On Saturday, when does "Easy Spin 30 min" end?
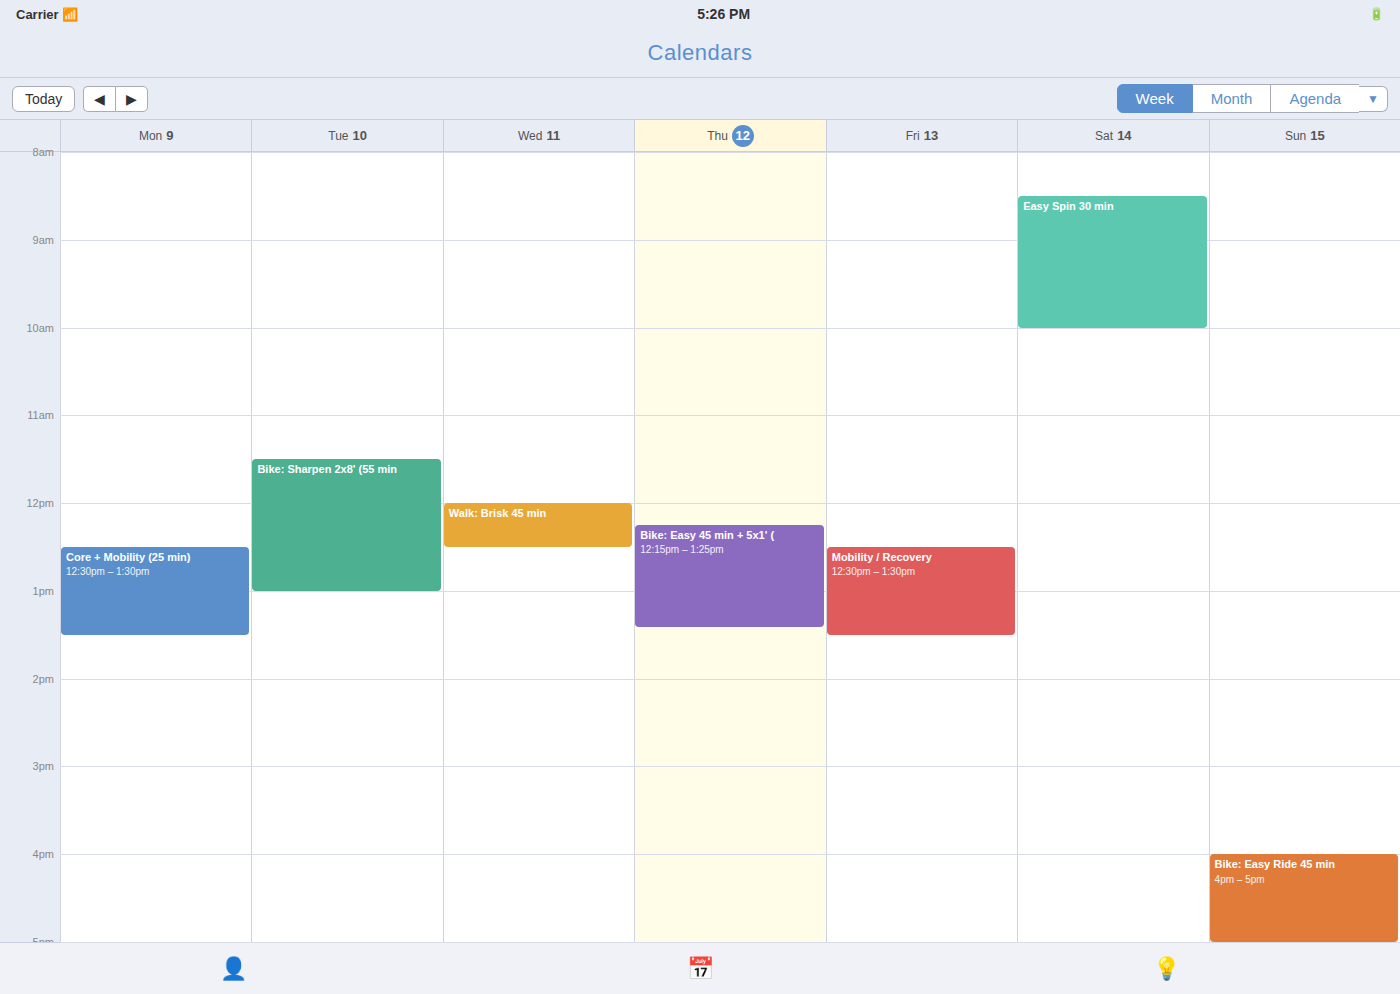
10:00 AM